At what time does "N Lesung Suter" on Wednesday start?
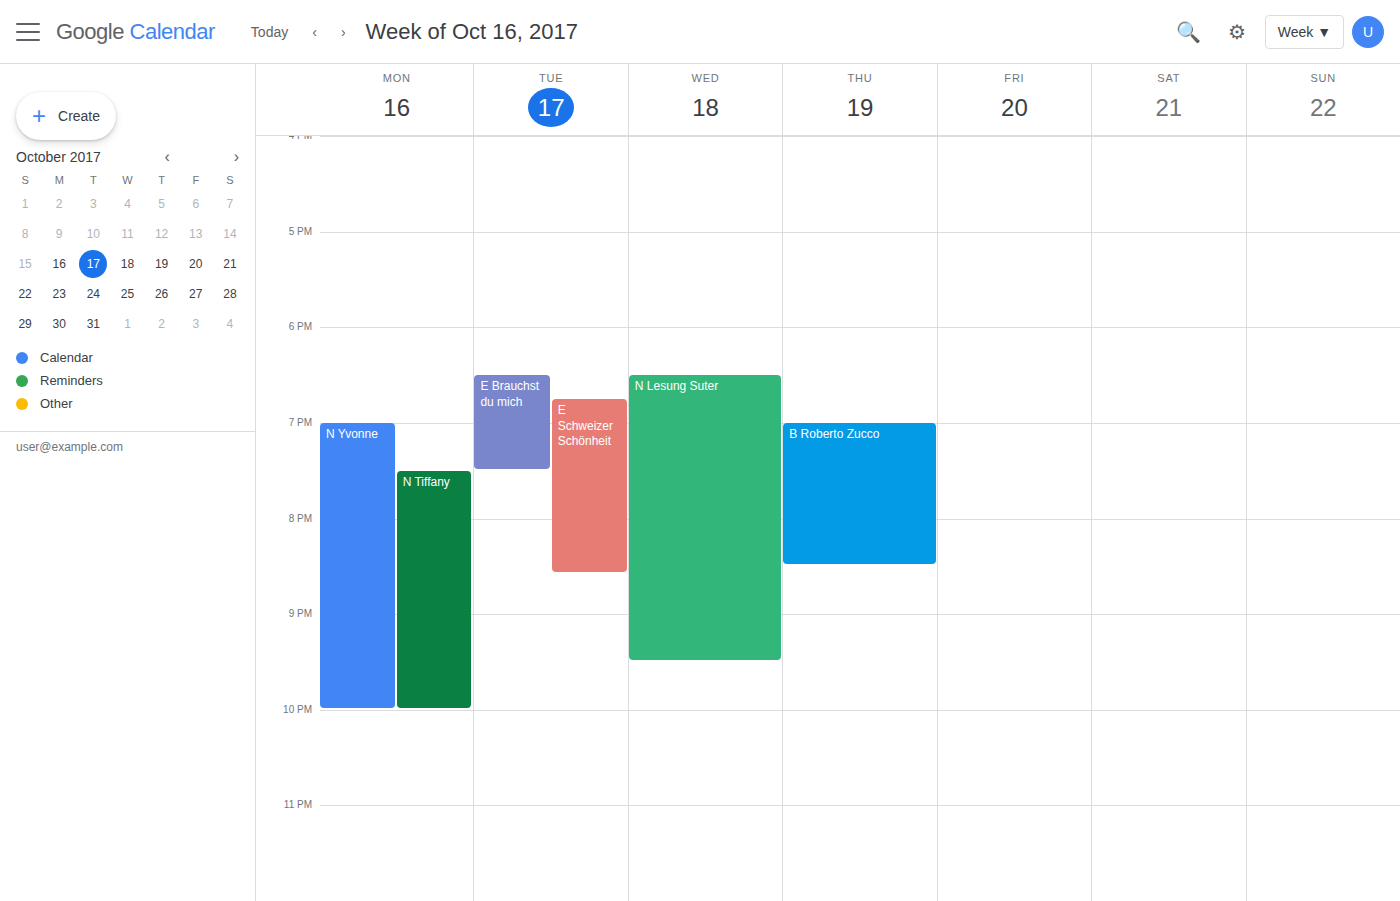
6:30 PM